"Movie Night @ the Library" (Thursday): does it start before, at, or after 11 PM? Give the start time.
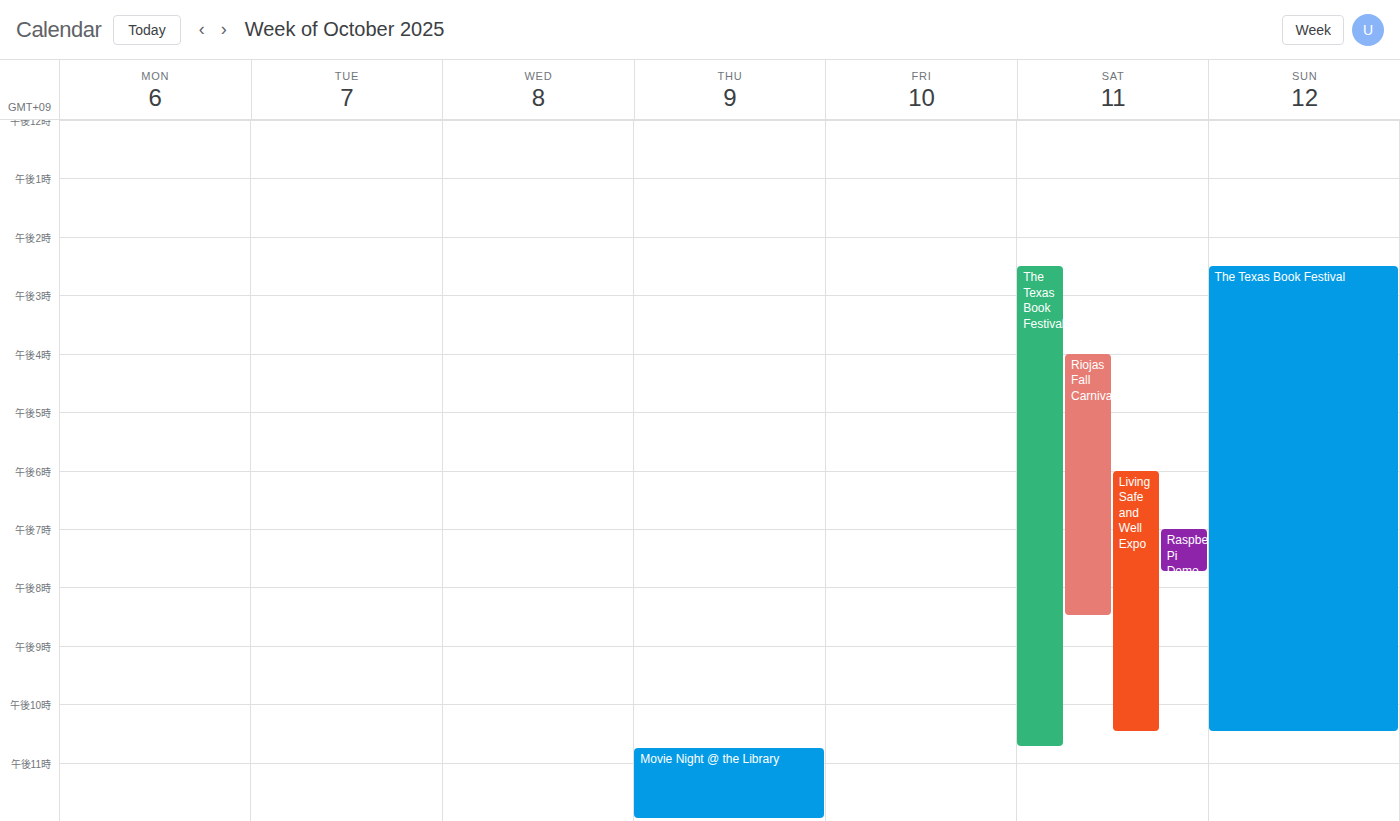
10:45 PM -- before 11 PM, 15 minutes above the 11 PM line.